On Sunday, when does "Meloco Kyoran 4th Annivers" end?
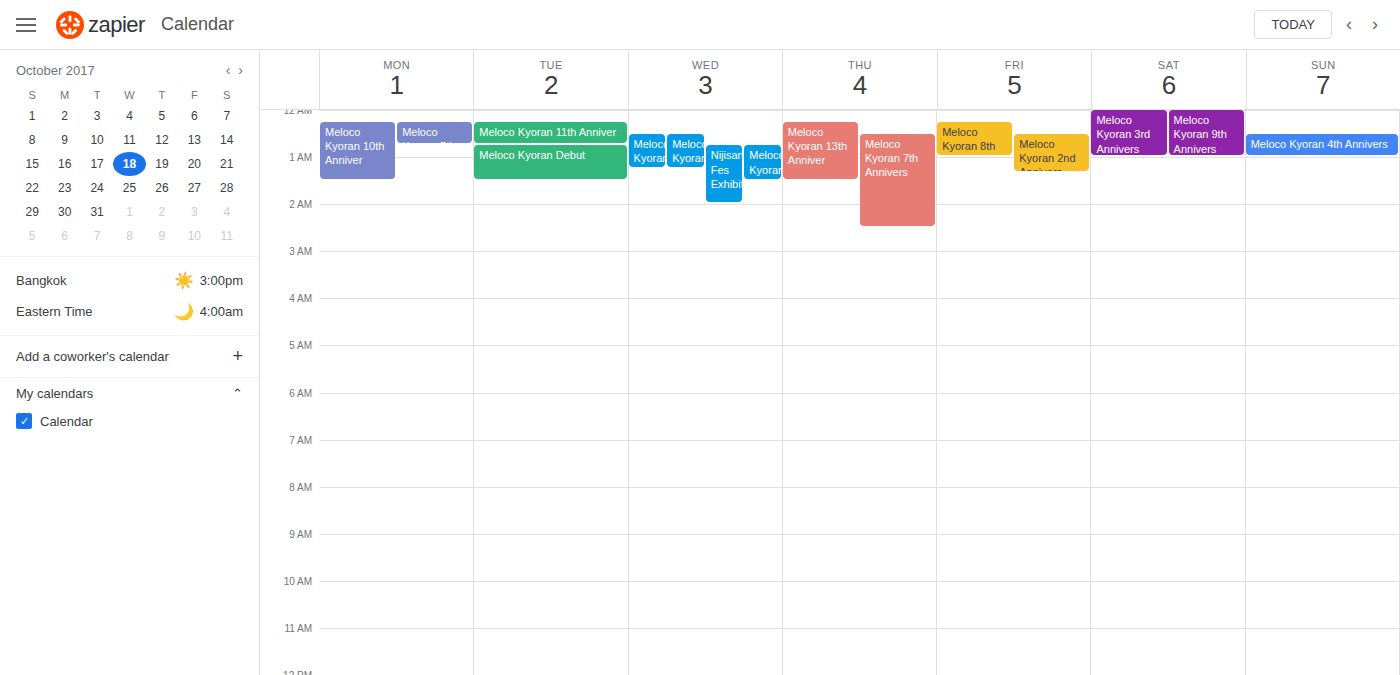
1:00 AM